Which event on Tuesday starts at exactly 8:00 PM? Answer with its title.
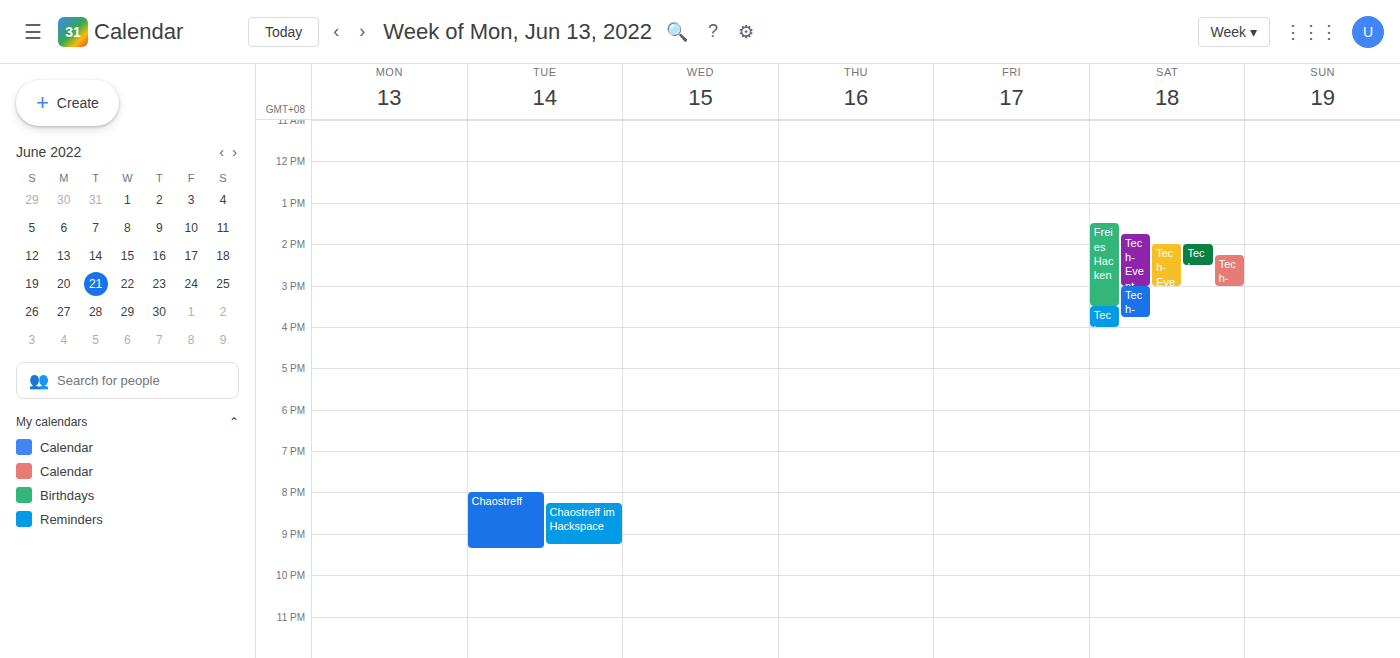
"Chaostreff"